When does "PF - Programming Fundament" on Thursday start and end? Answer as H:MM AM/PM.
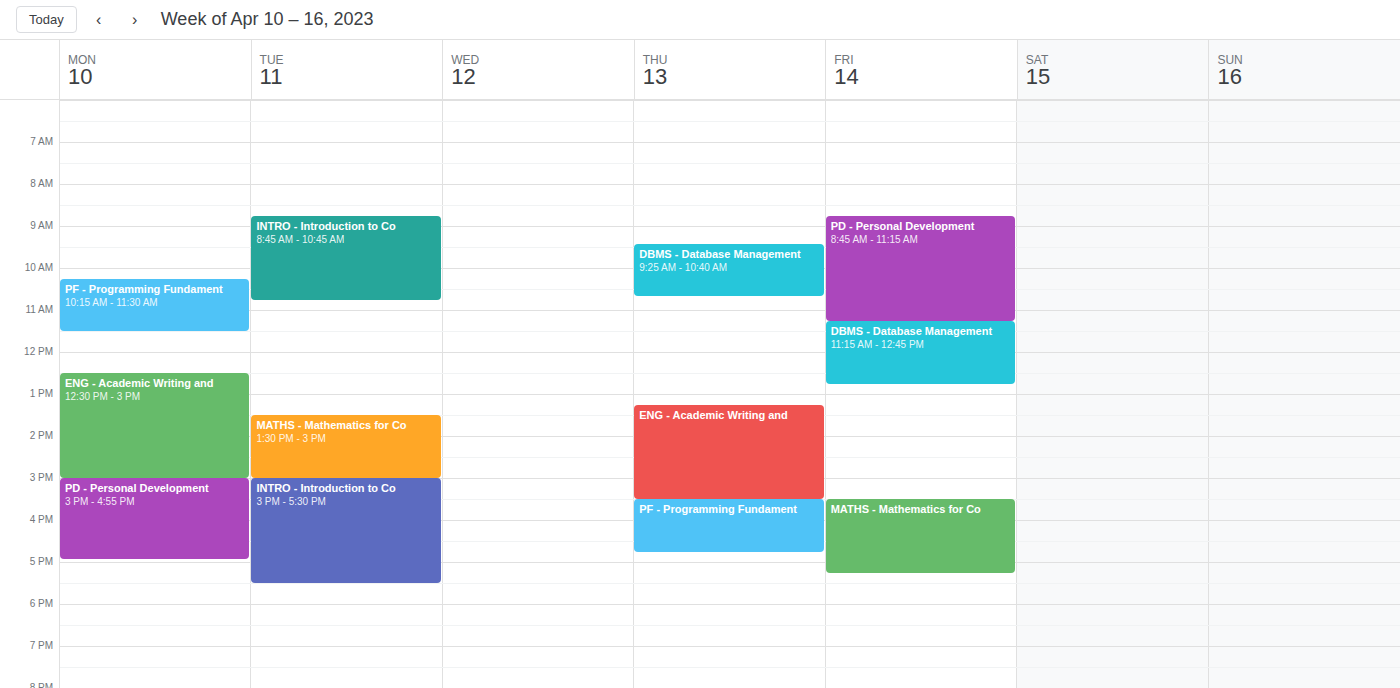
3:30 PM to 4:45 PM